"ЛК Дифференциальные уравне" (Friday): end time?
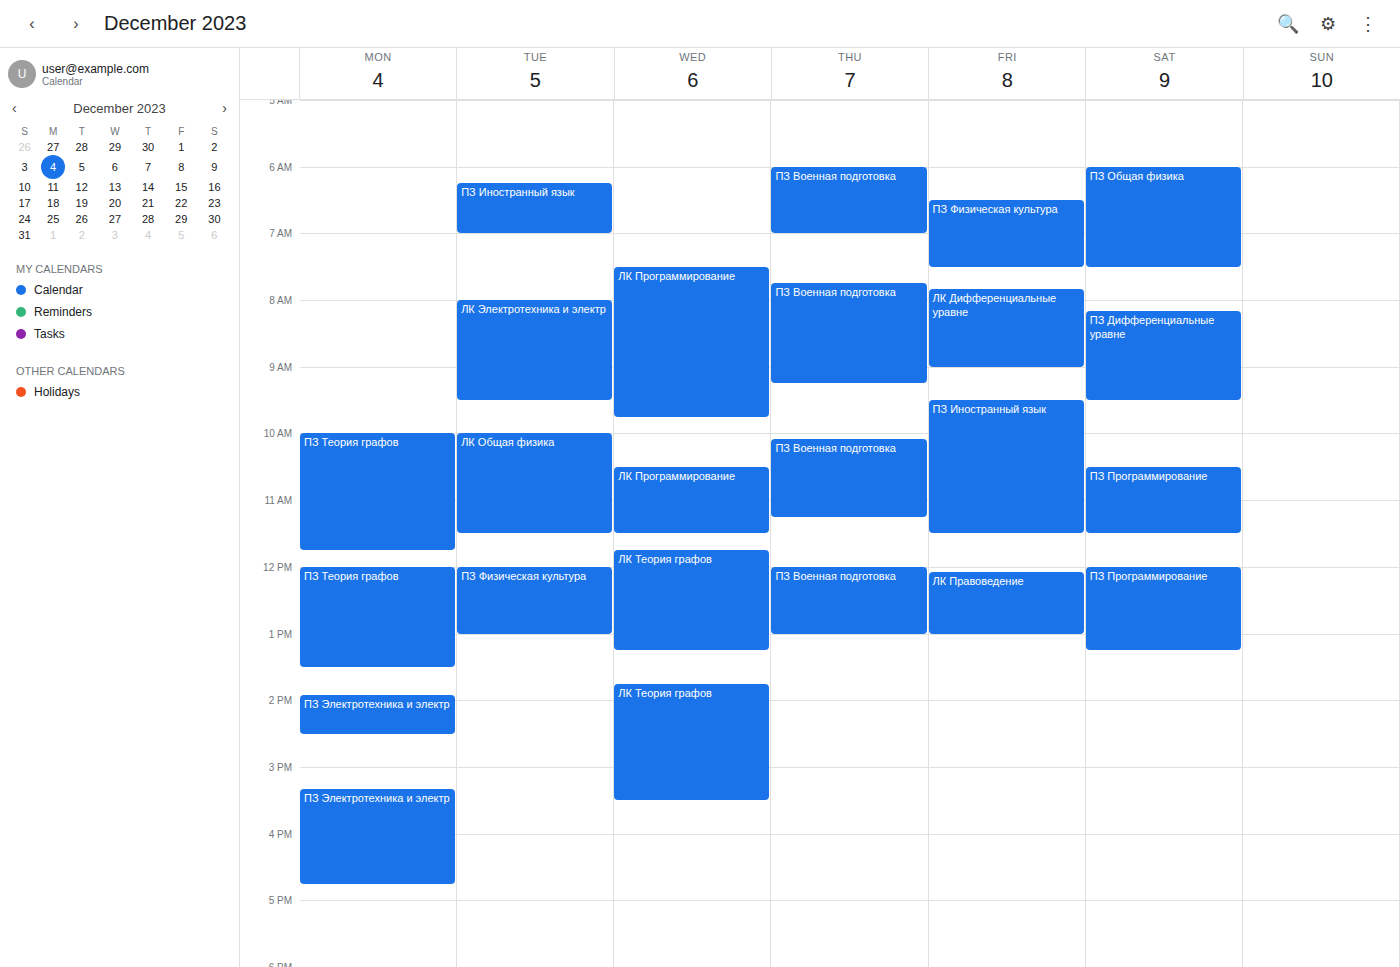
9:00 AM